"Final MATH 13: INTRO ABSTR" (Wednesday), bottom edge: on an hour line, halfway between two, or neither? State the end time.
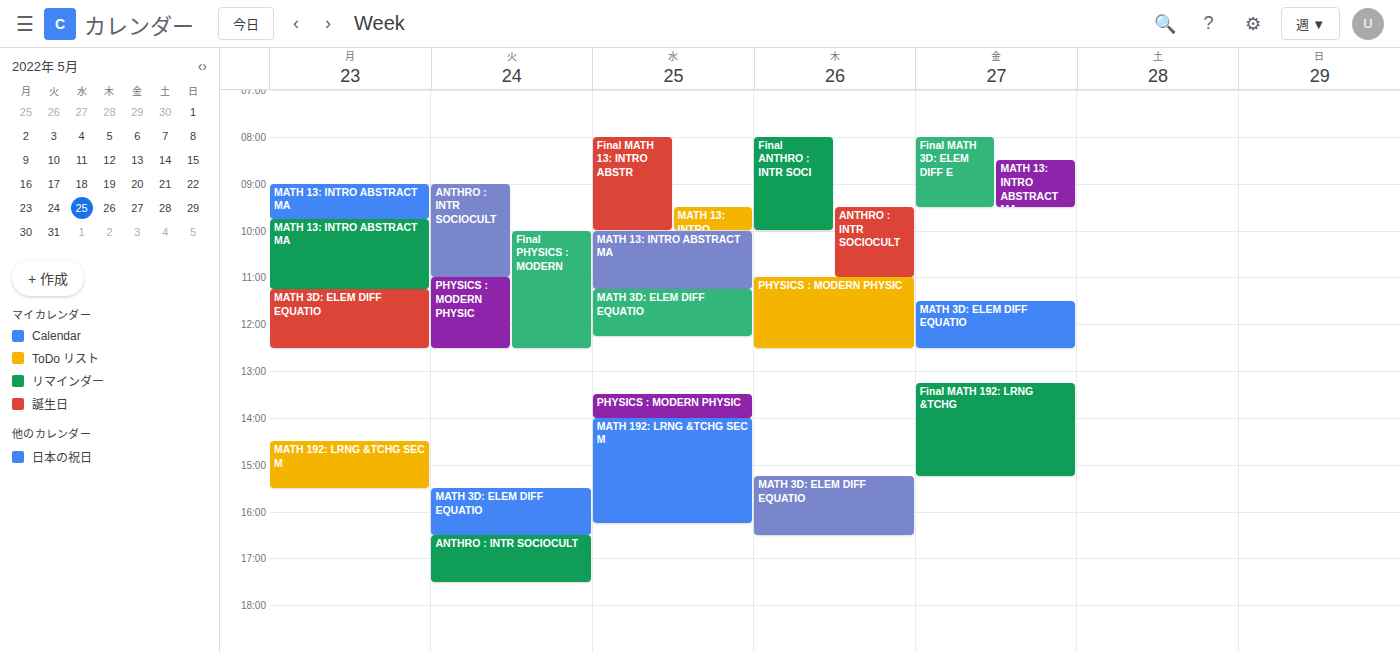
10:00 AM -- exactly on the 10 AM line.